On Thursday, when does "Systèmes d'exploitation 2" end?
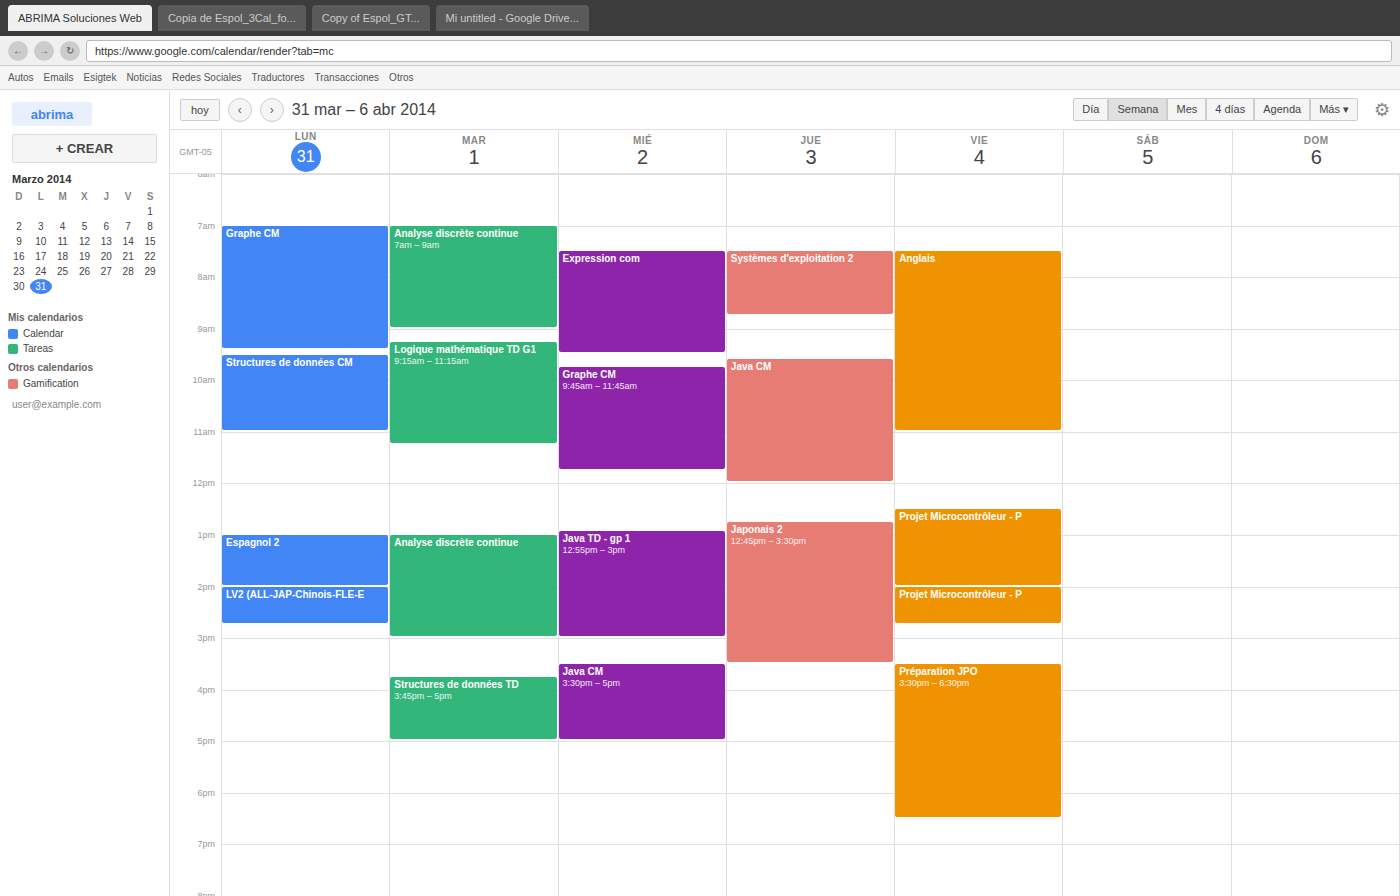
08:45